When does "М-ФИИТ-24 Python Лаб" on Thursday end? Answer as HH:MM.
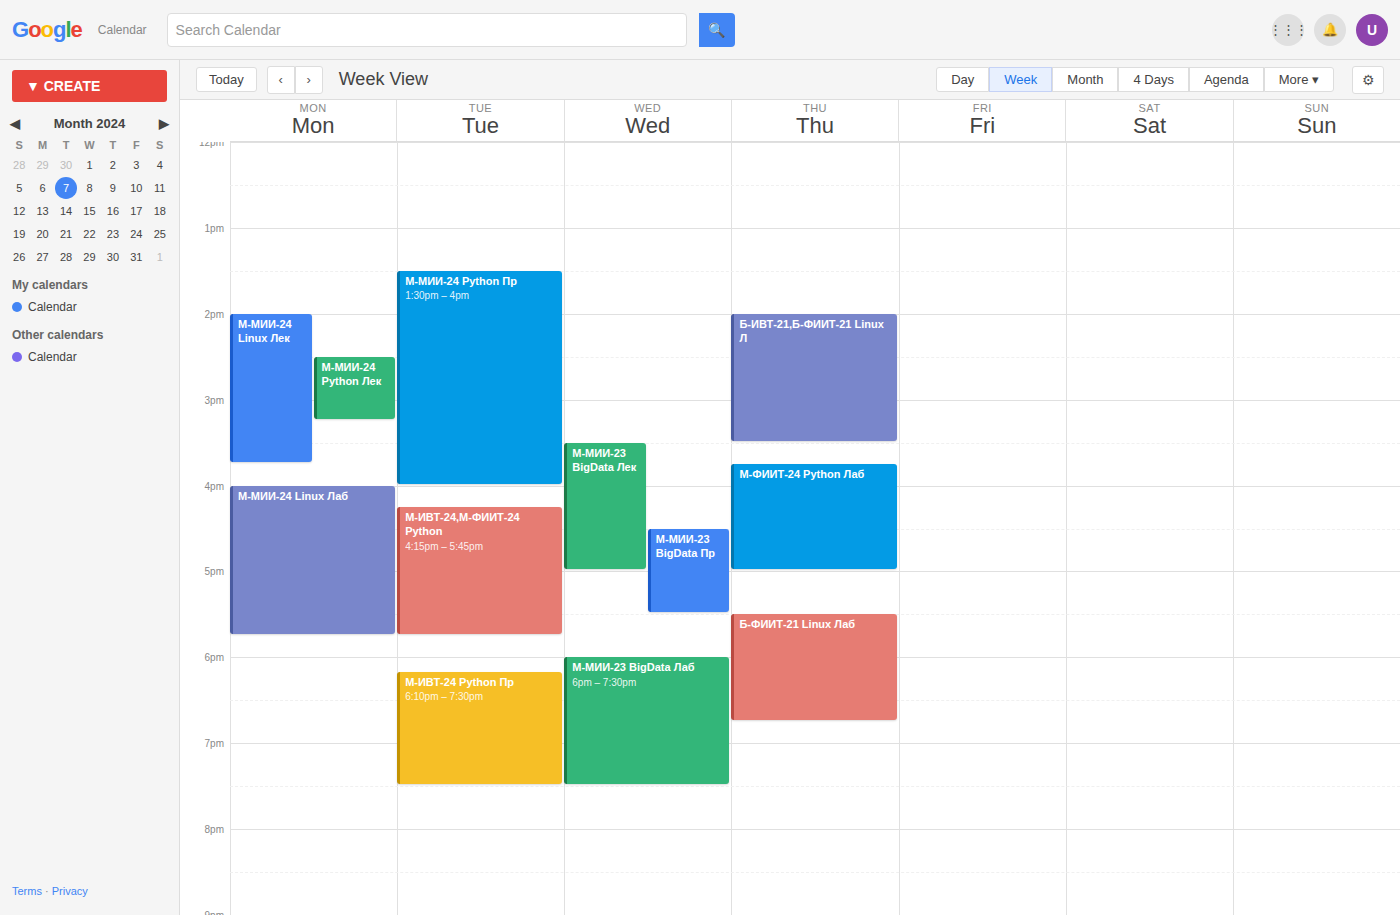
17:00